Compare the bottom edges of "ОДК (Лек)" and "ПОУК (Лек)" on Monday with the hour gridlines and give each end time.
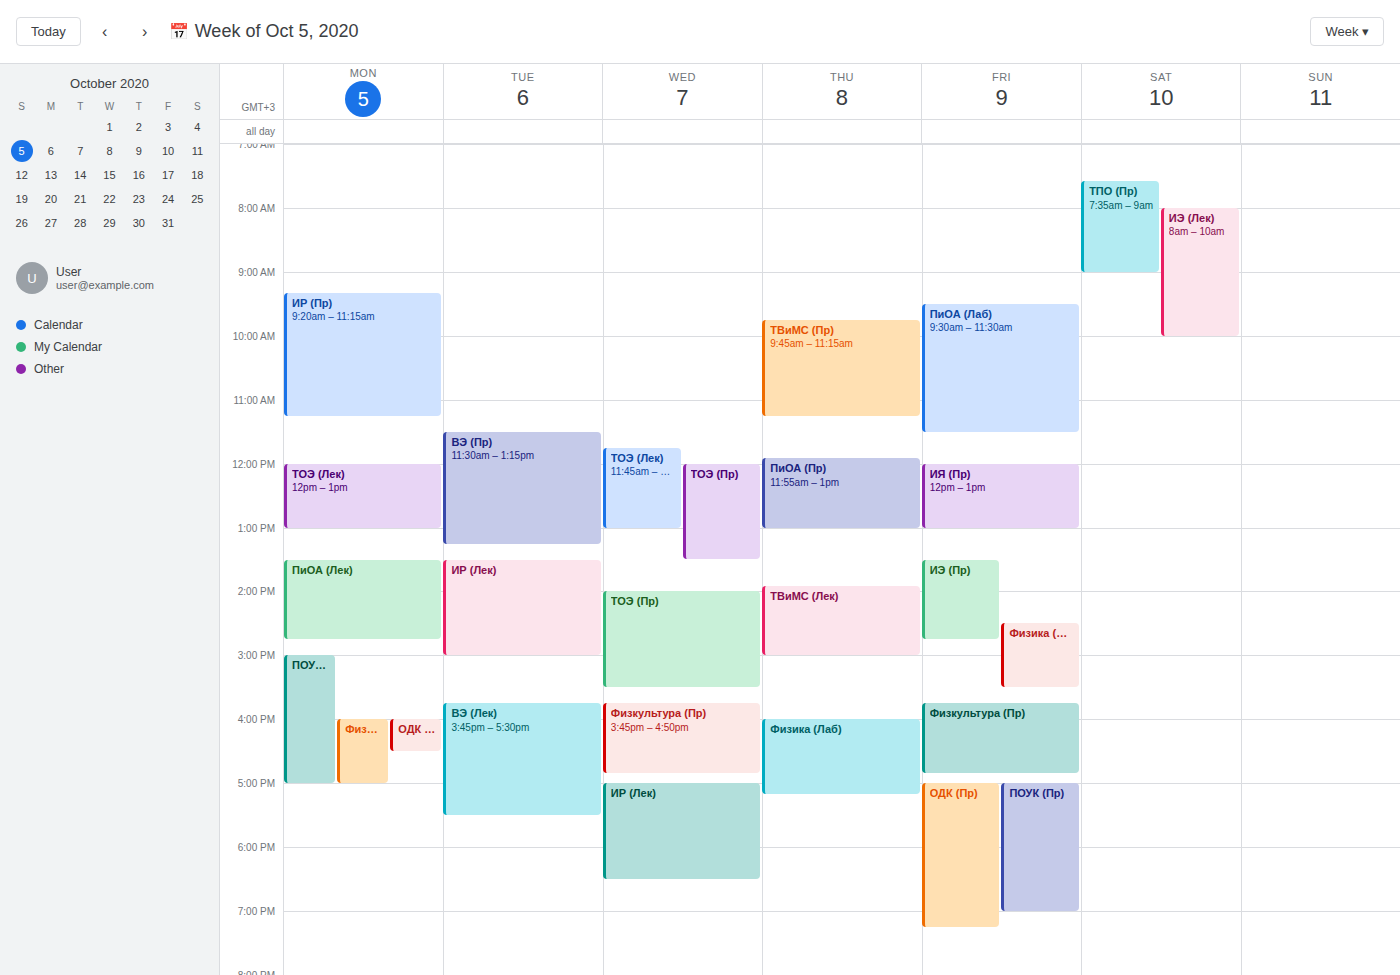
"ОДК (Лек)": 4:30 PM, halfway between the 4 PM and 5 PM lines. "ПОУК (Лек)": 5:00 PM, exactly on the 5 PM line.